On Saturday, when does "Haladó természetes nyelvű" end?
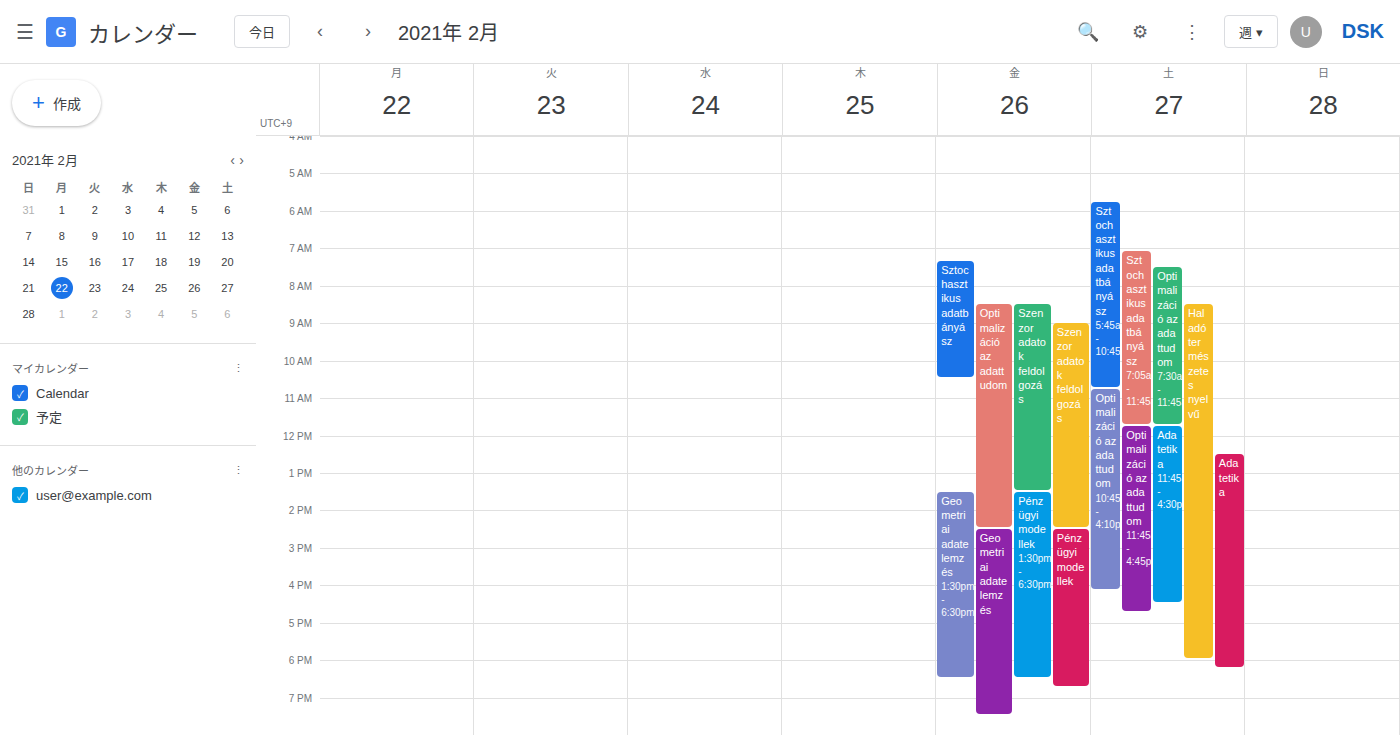
6:00 PM